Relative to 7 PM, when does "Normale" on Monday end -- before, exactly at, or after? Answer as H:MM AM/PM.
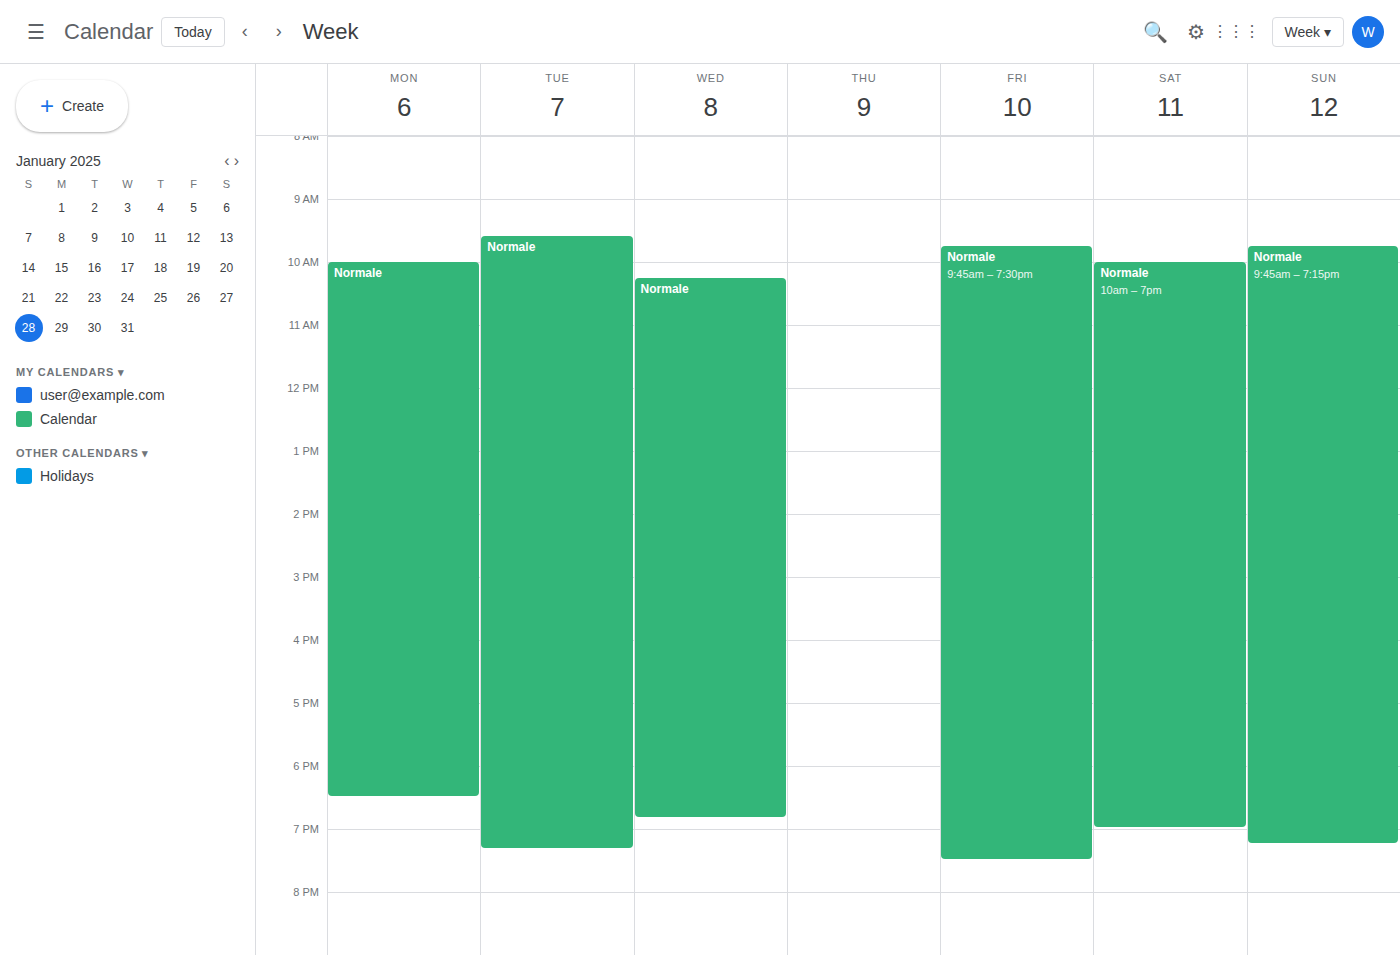
6:30 PM -- before 7 PM, 30 minutes above the 7 PM line.